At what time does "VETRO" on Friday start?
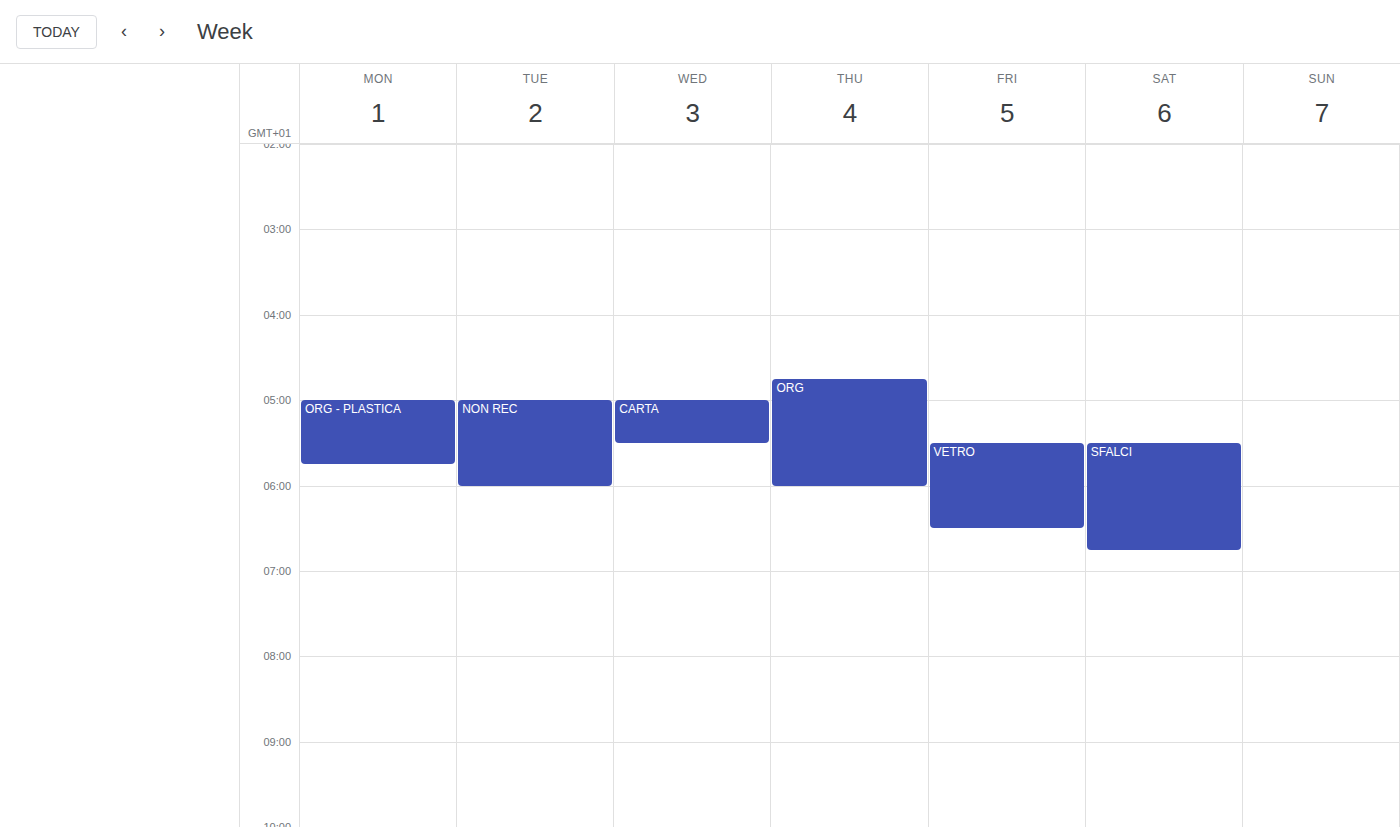
5:30 AM